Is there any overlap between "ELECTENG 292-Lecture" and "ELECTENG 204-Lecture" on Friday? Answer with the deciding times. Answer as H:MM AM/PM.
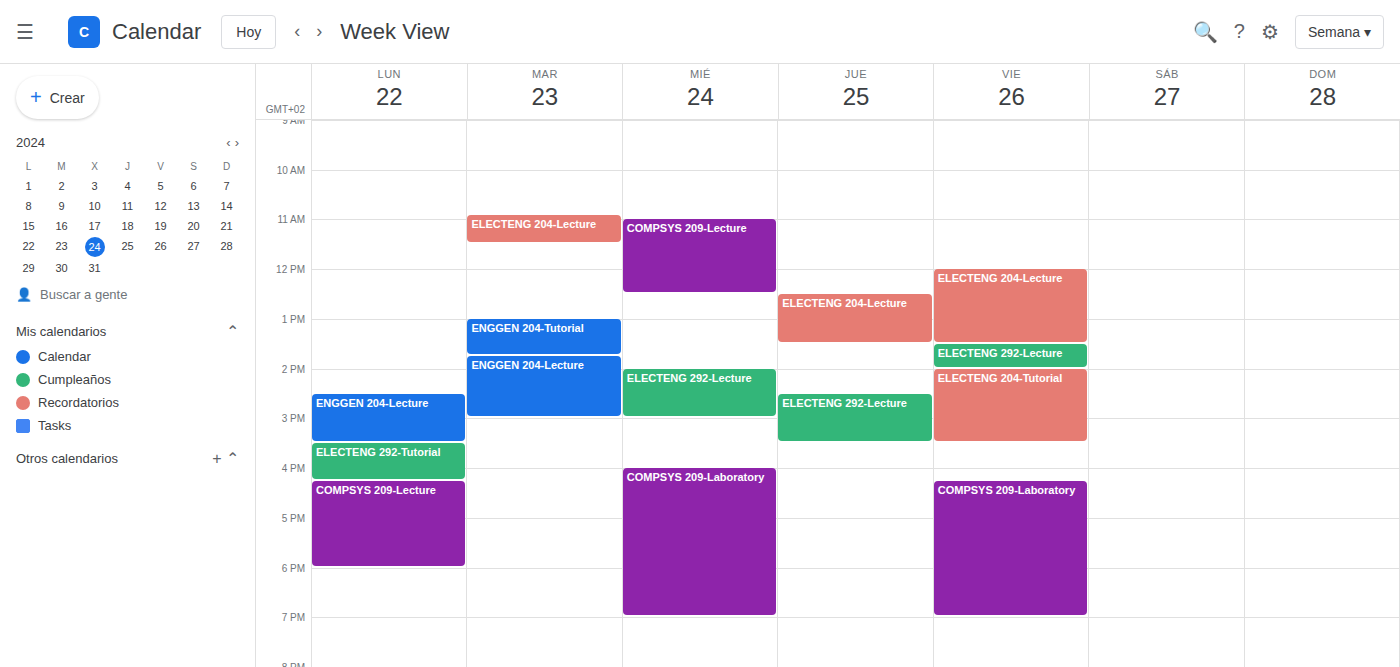
"ELECTENG 204-Lecture" ends at 1:30 PM, exactly when "ELECTENG 292-Lecture" starts -- they touch but do not overlap.